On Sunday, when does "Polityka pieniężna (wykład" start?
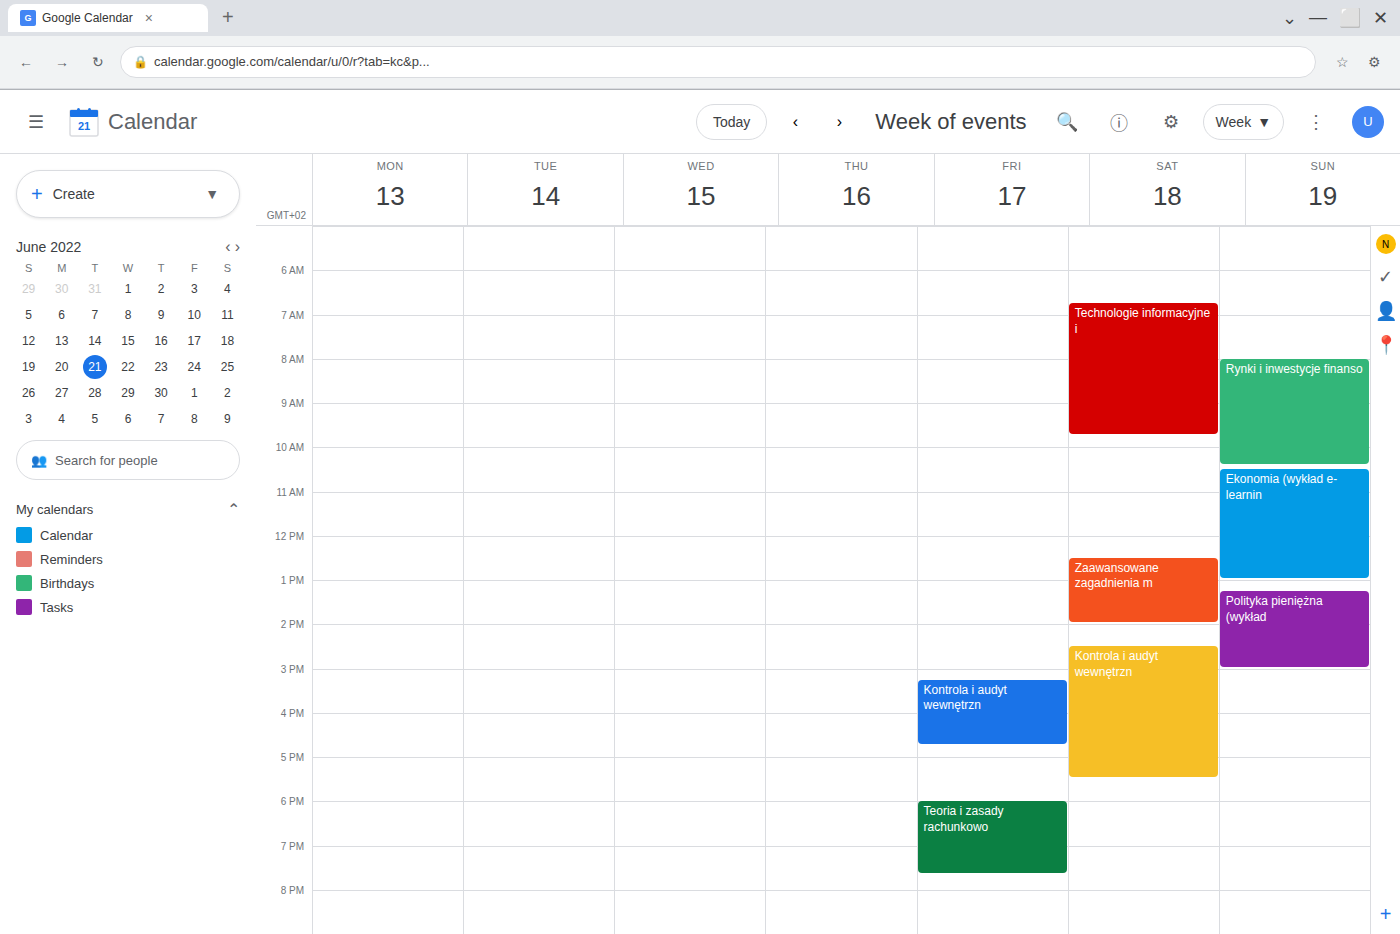
1:15 PM